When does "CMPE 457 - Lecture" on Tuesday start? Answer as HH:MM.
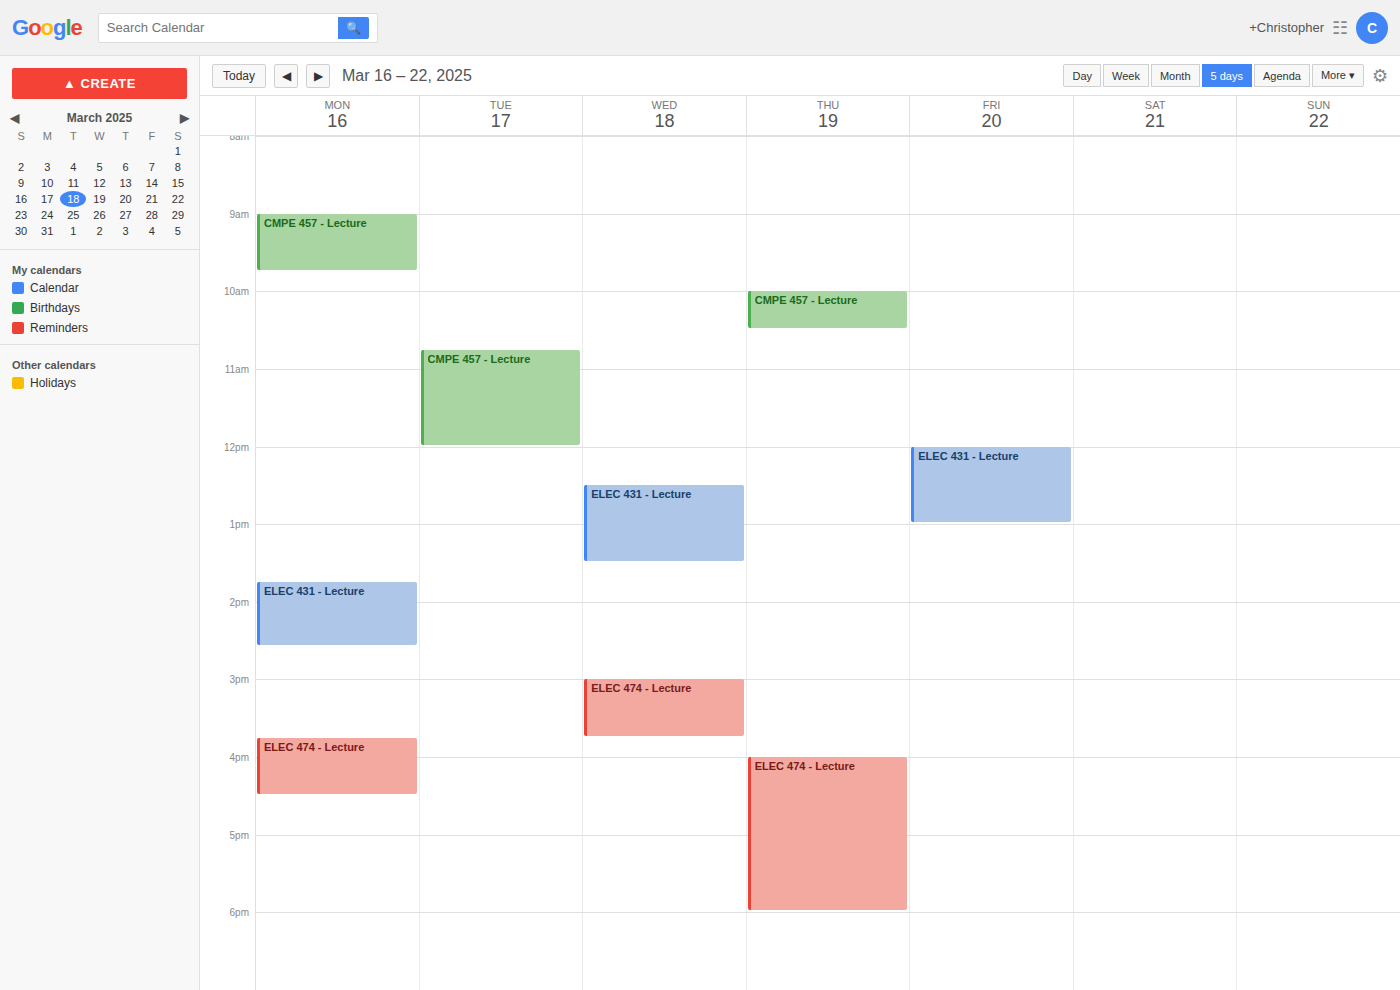
10:45